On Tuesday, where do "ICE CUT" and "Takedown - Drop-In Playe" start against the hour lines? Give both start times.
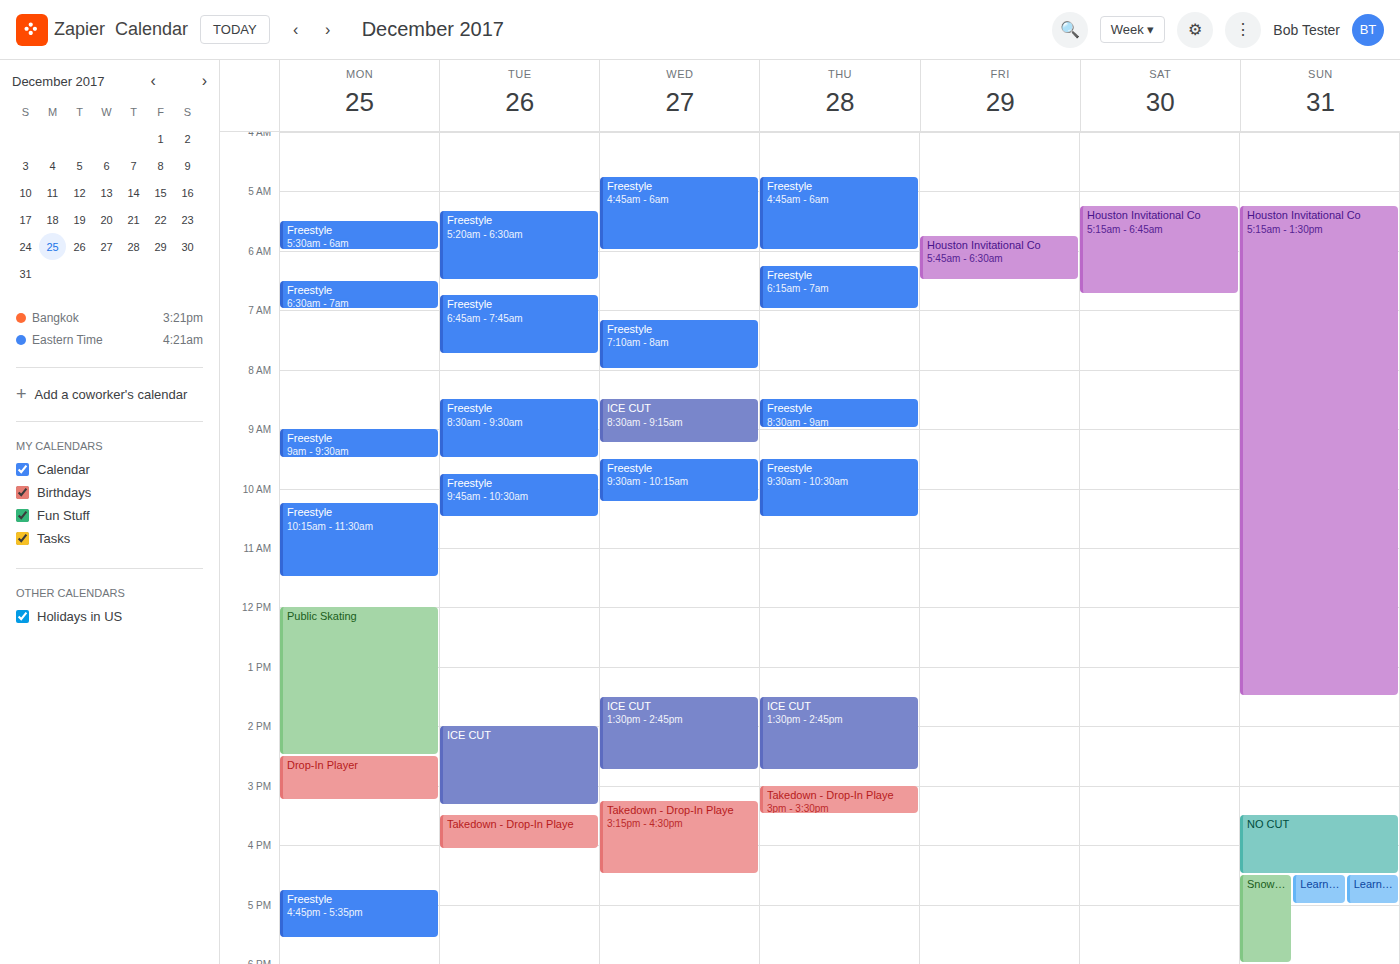
"ICE CUT": 2:00 PM, exactly on the 2 PM line. "Takedown - Drop-In Playe": 3:30 PM, halfway between the 3 PM and 4 PM lines.